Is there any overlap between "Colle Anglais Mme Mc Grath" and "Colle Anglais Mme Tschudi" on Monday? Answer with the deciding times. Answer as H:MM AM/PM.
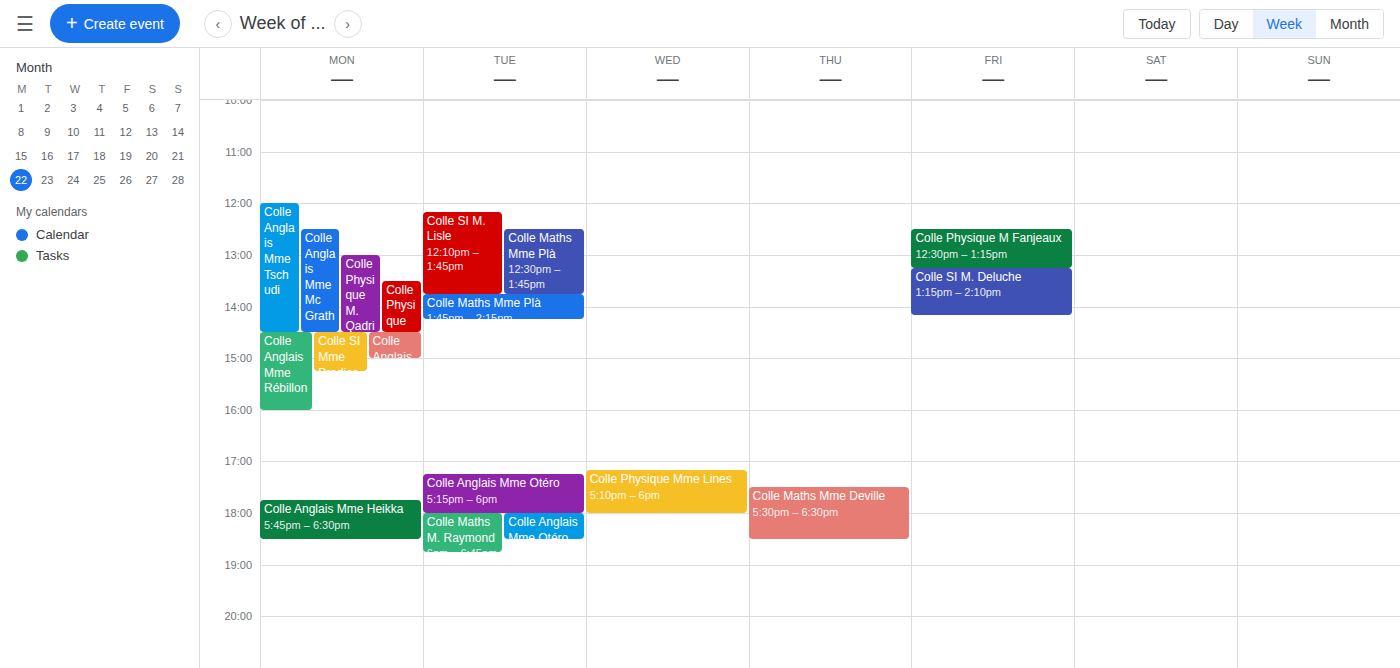
"Colle Anglais Mme Mc Grath" runs 12:30 PM to 2:30 PM, inside "Colle Anglais Mme Tschudi" -- they overlap.